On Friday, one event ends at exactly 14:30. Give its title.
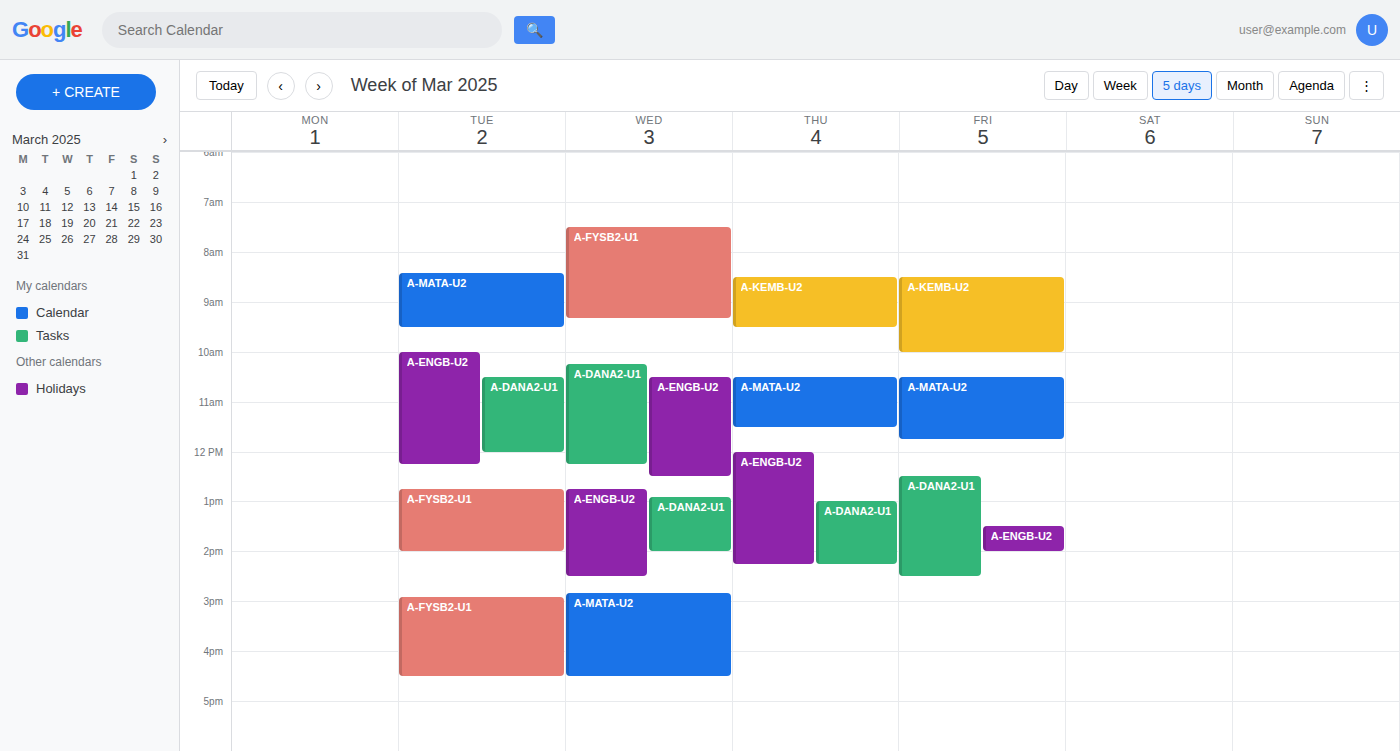
"A-DANA2-U1"